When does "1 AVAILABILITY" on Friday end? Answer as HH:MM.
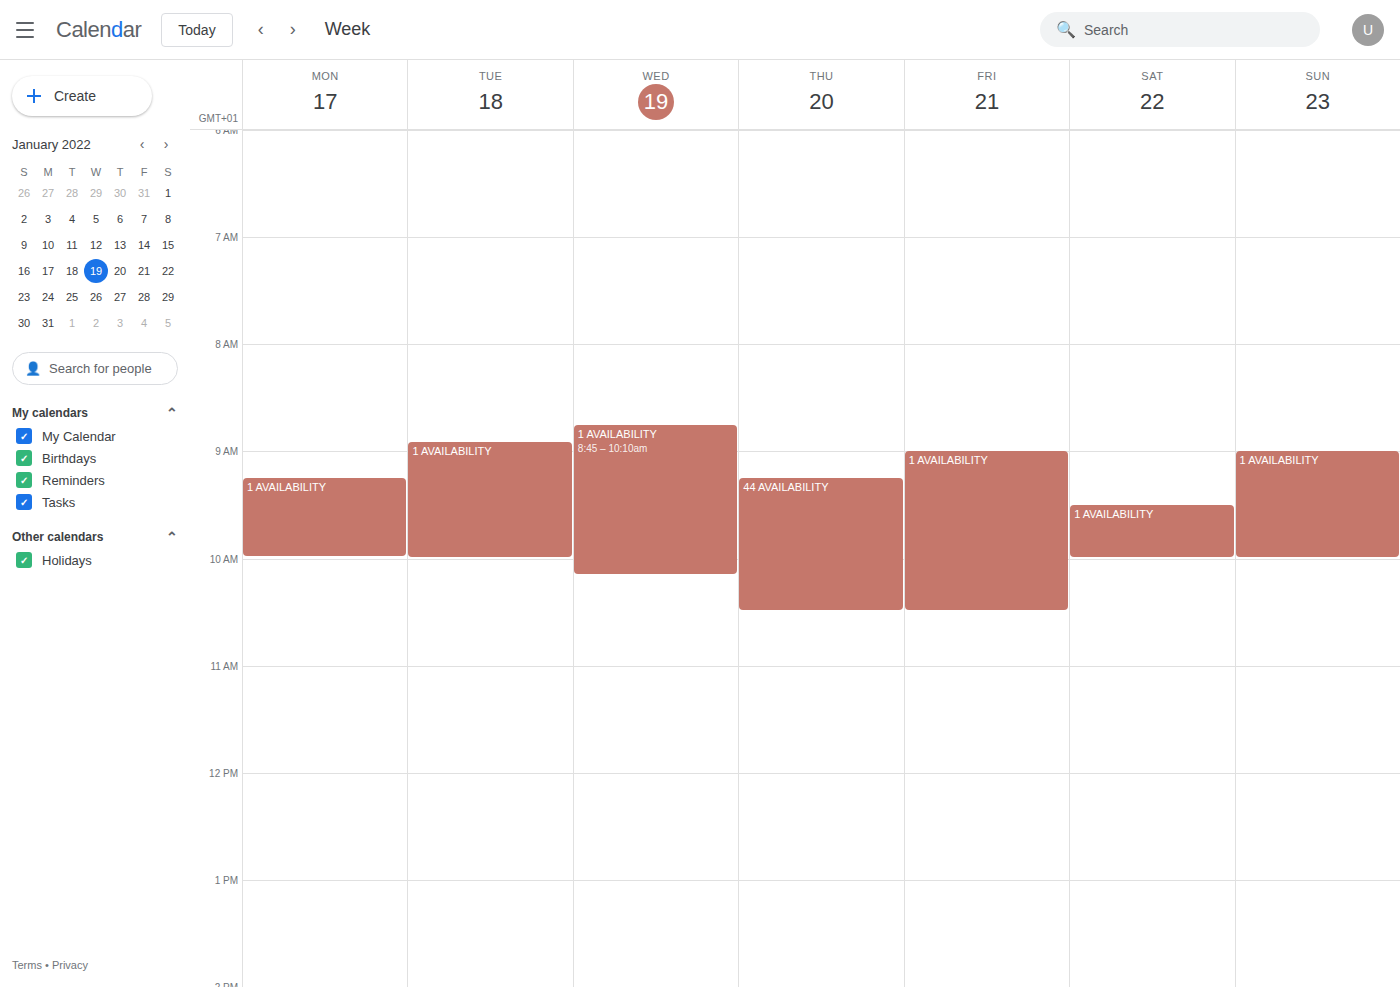
10:30